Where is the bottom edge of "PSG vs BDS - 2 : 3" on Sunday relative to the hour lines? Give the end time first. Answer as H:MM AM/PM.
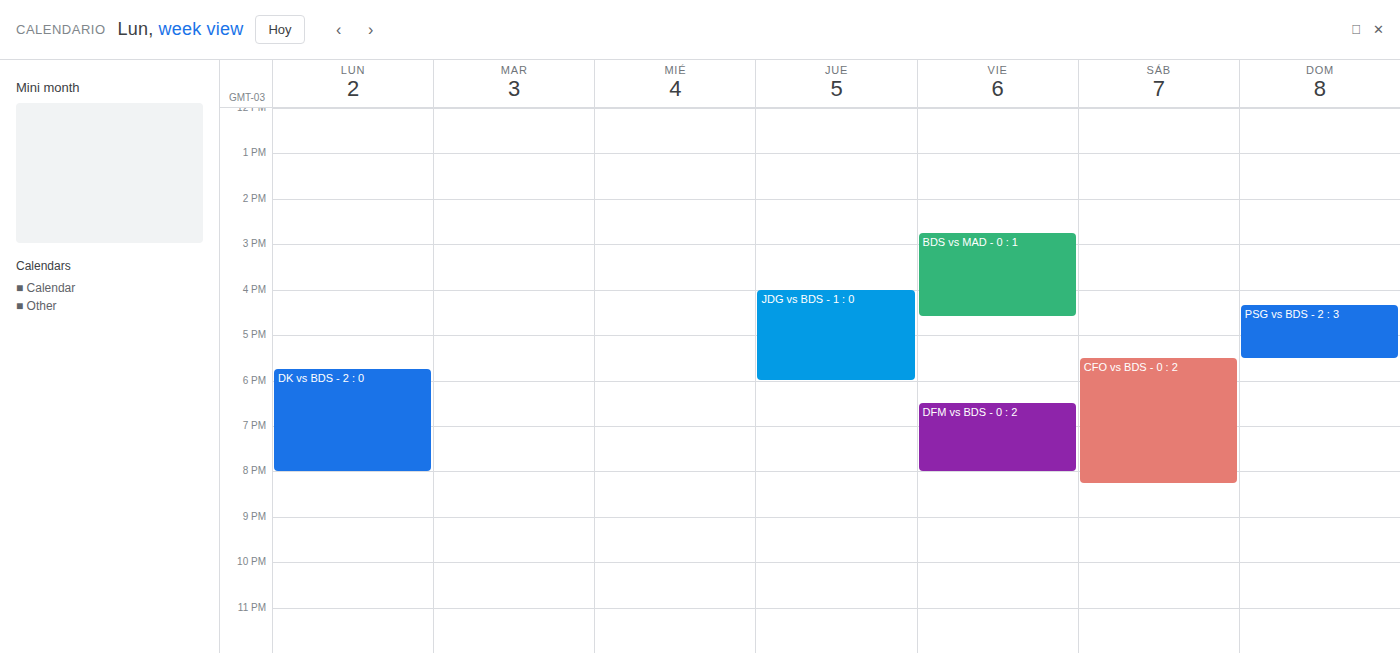
5:30 PM -- halfway between the 5 PM and 6 PM lines.